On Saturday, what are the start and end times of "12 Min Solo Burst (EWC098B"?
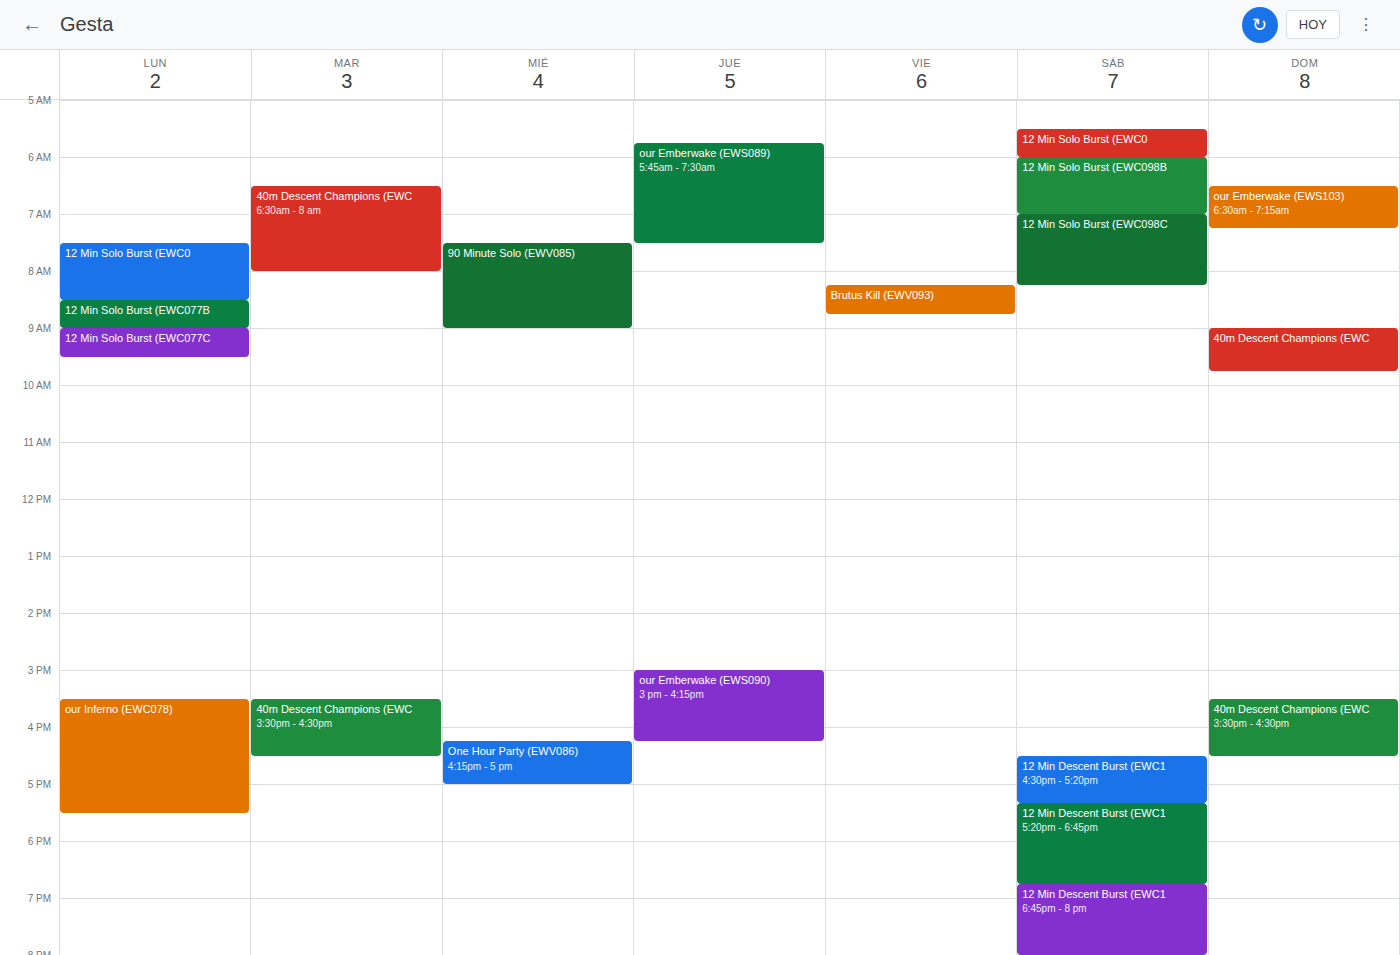
6:00 AM to 7:00 AM